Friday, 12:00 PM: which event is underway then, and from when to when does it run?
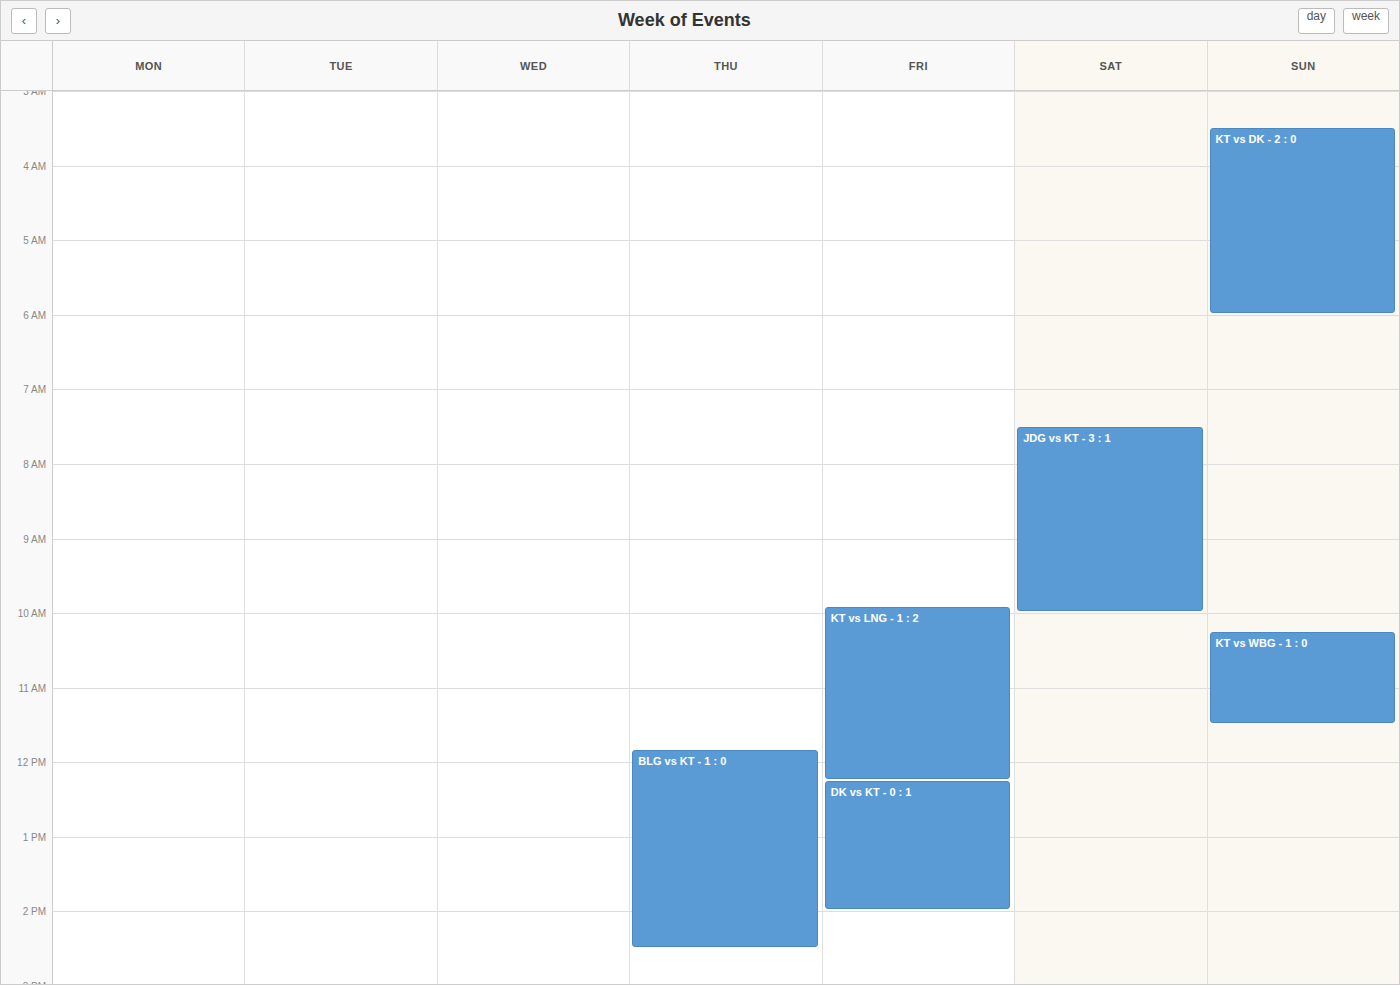
"KT vs LNG - 1 : 2", 9:55 AM to 12:15 PM